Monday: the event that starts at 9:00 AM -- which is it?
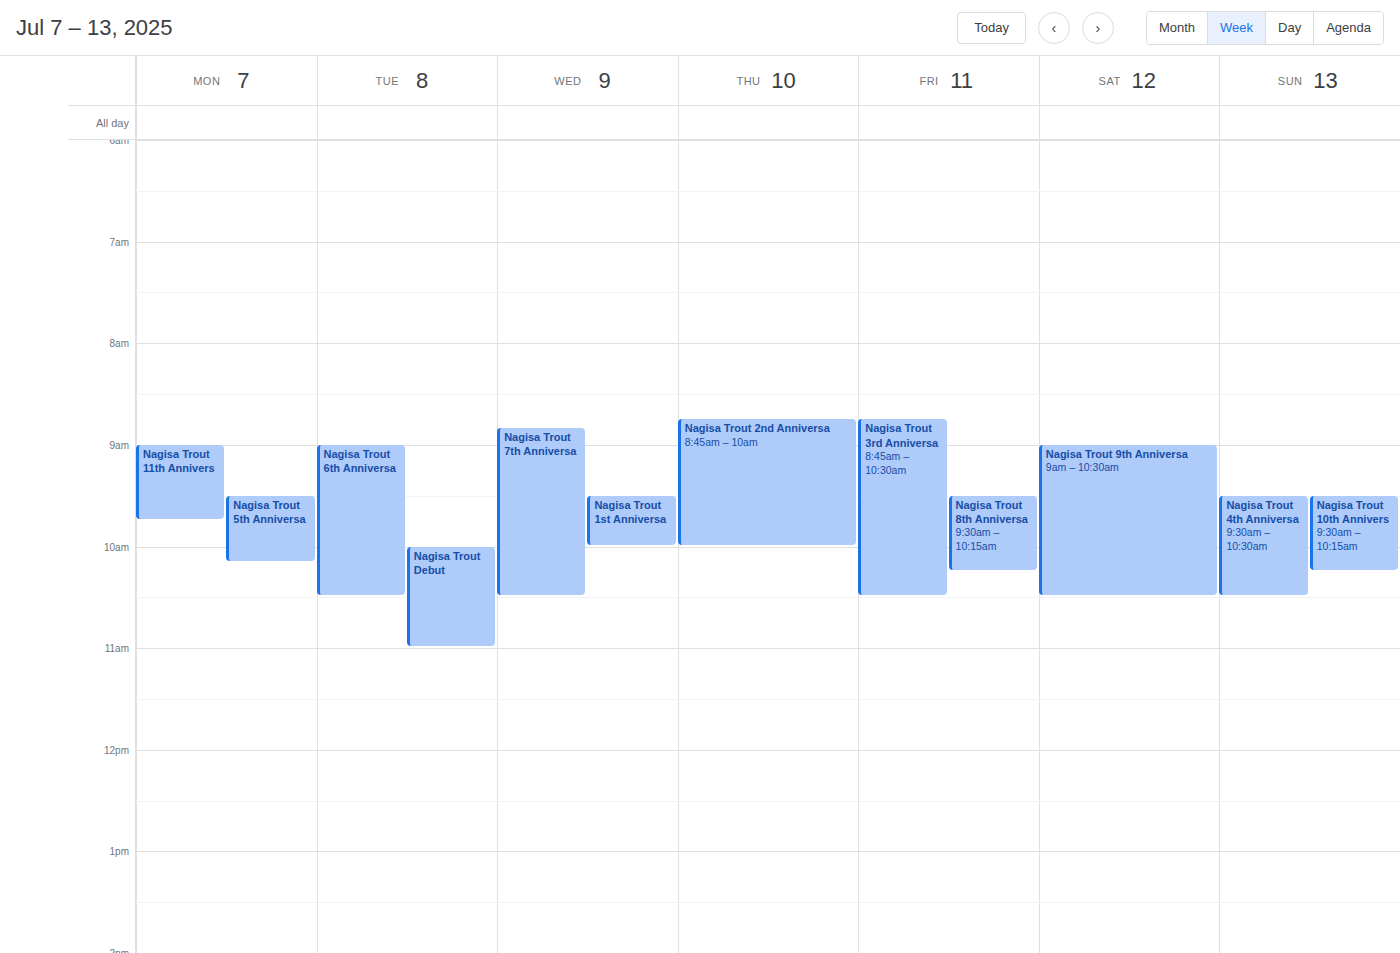
"Nagisa Trout 11th Annivers"